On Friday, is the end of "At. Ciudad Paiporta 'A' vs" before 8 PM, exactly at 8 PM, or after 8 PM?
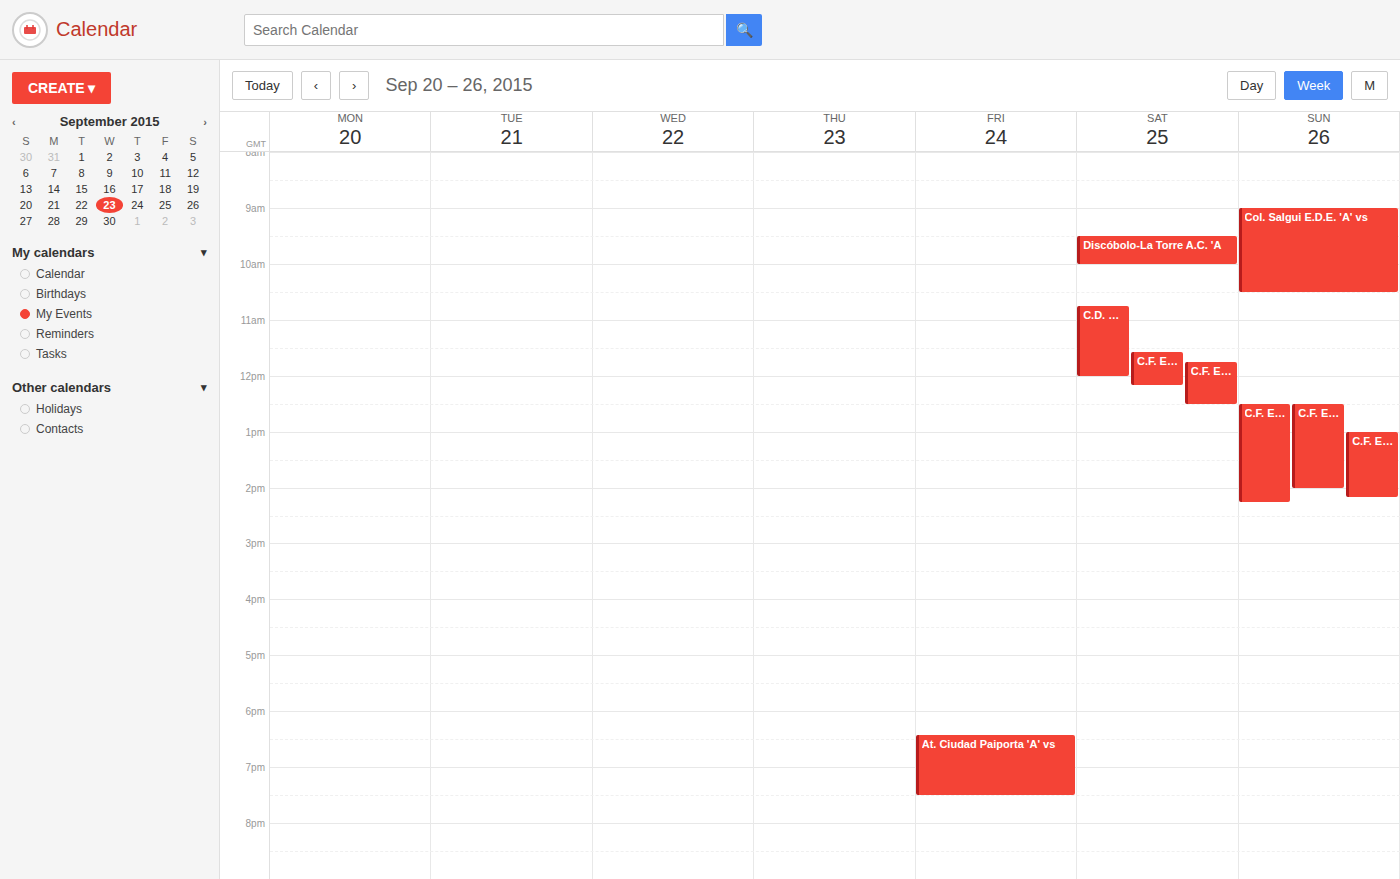
7:30 PM -- before 8 PM, 30 minutes above the 8 PM line.